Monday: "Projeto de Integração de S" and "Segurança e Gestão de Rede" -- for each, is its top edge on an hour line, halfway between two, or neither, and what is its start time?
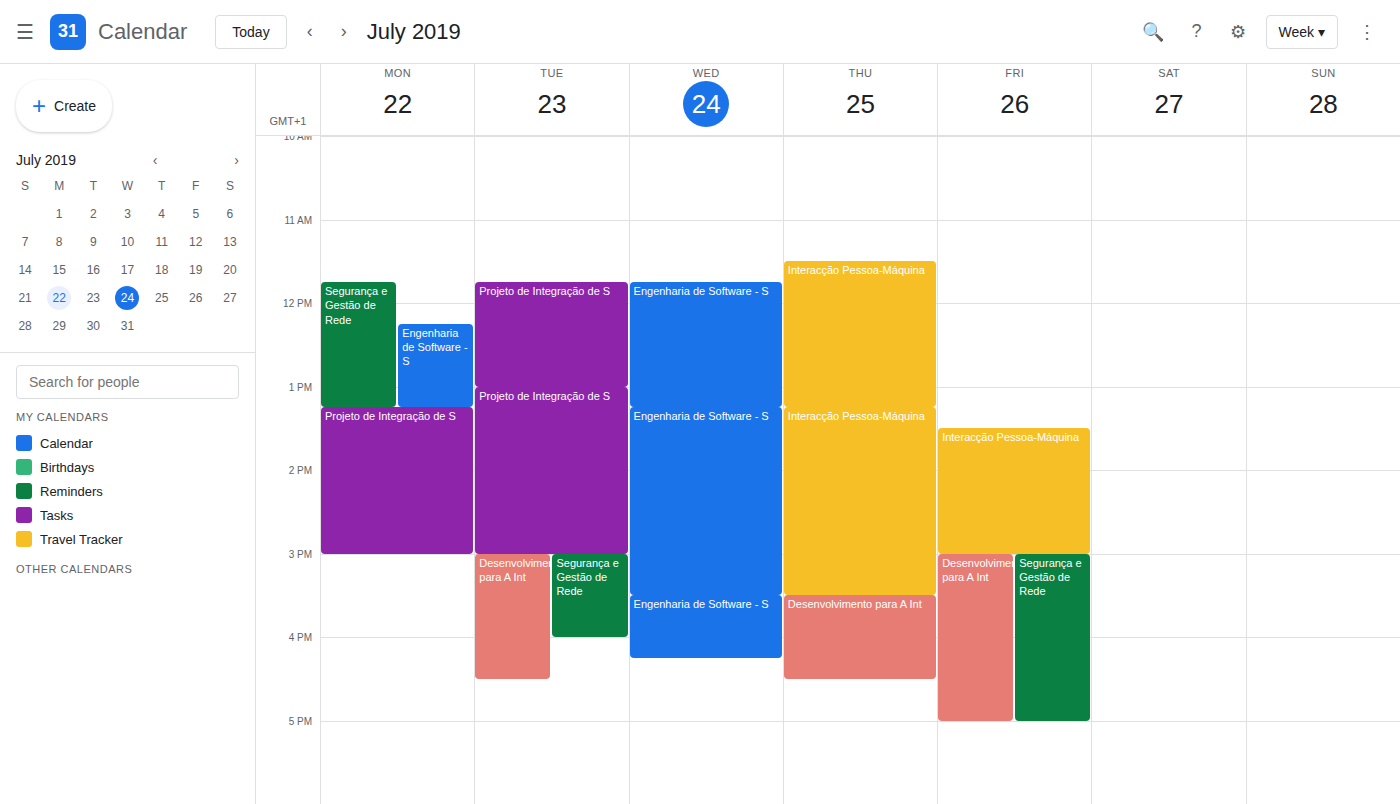
"Projeto de Integração de S": 1:15 PM, neither: a quarter of the way from the 1 PM line to the 2 PM line. "Segurança e Gestão de Rede": 11:45 AM, neither: three quarters of the way from the 11 AM line to the 12 PM line.